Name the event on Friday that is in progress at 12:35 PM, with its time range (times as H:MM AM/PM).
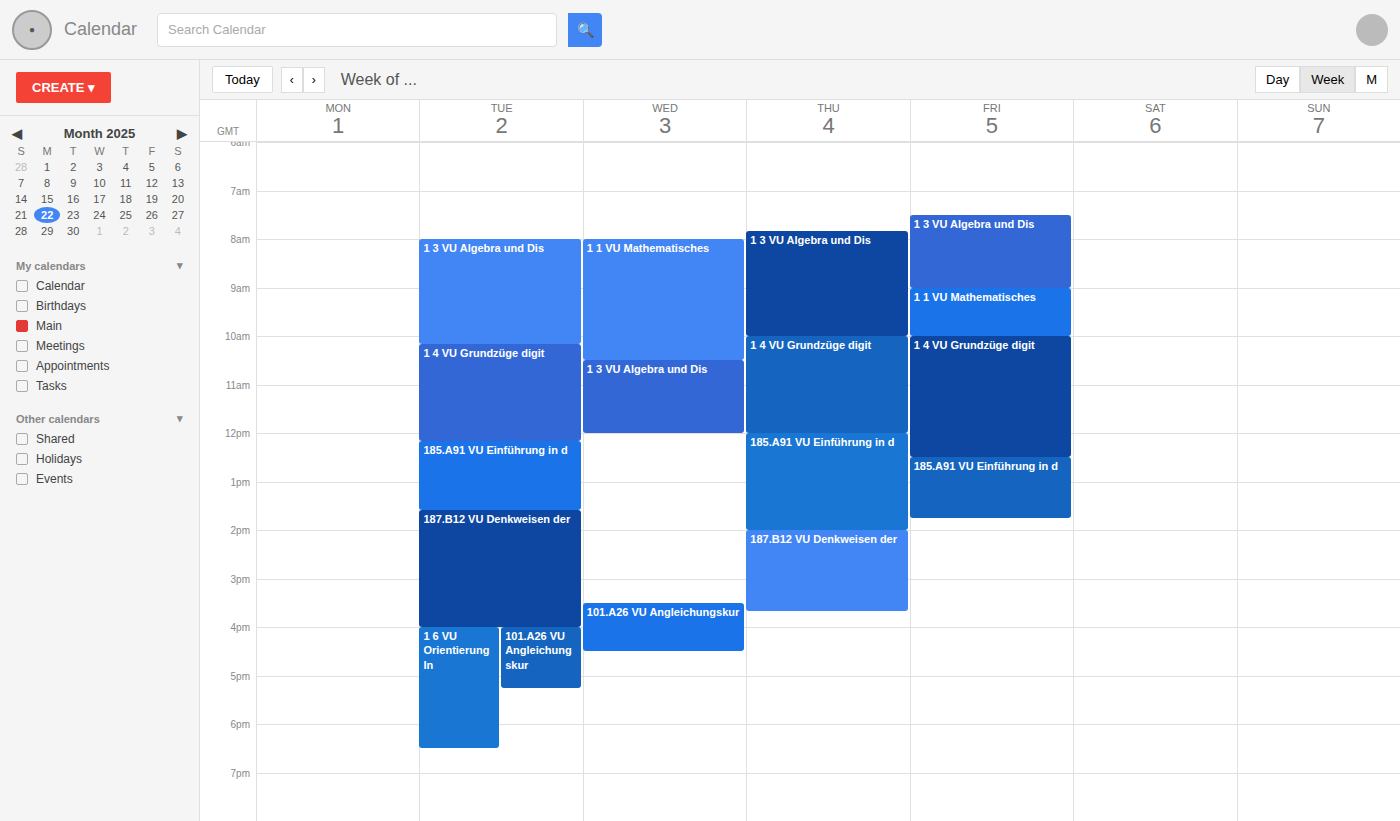
"185.A91 VU Einführung in d", 12:30 PM to 1:45 PM